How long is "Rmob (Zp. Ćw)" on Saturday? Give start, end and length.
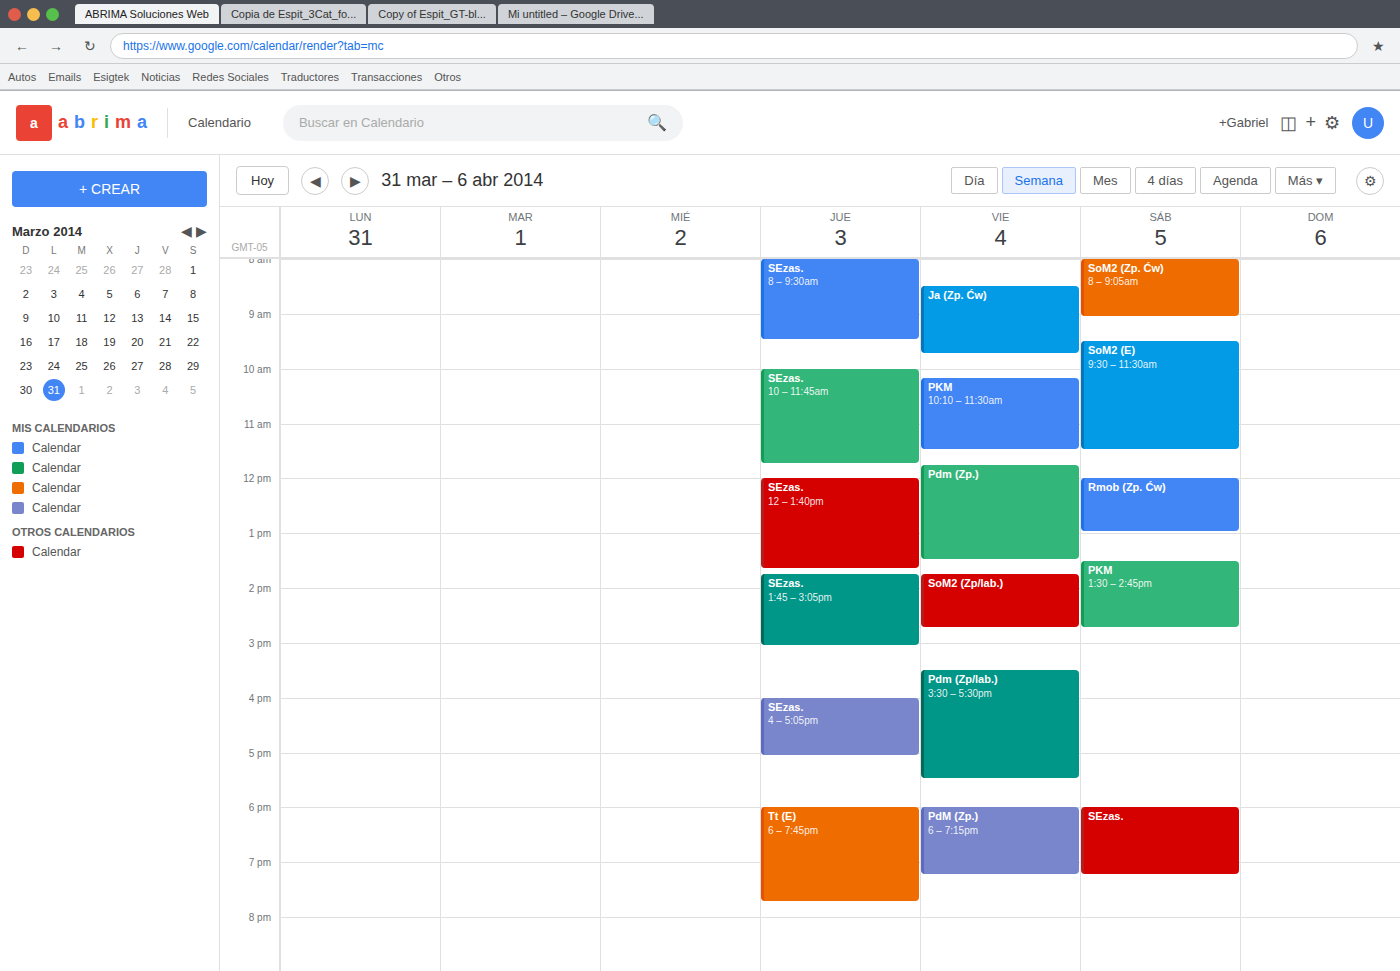
12:00 PM to 1:00 PM, 1 hour